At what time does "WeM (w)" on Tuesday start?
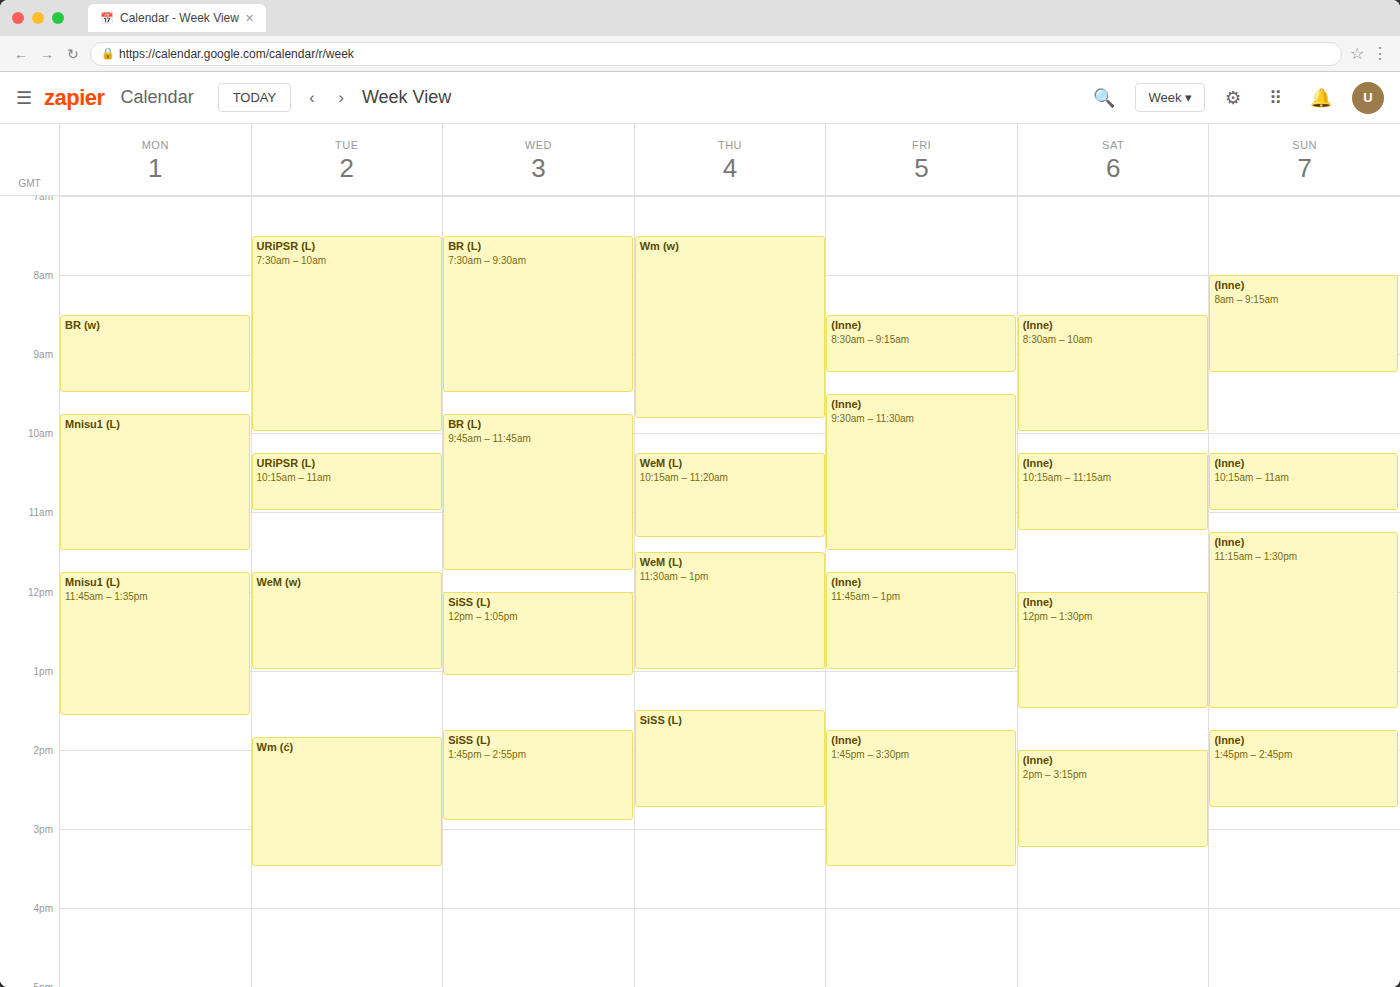
11:45 AM